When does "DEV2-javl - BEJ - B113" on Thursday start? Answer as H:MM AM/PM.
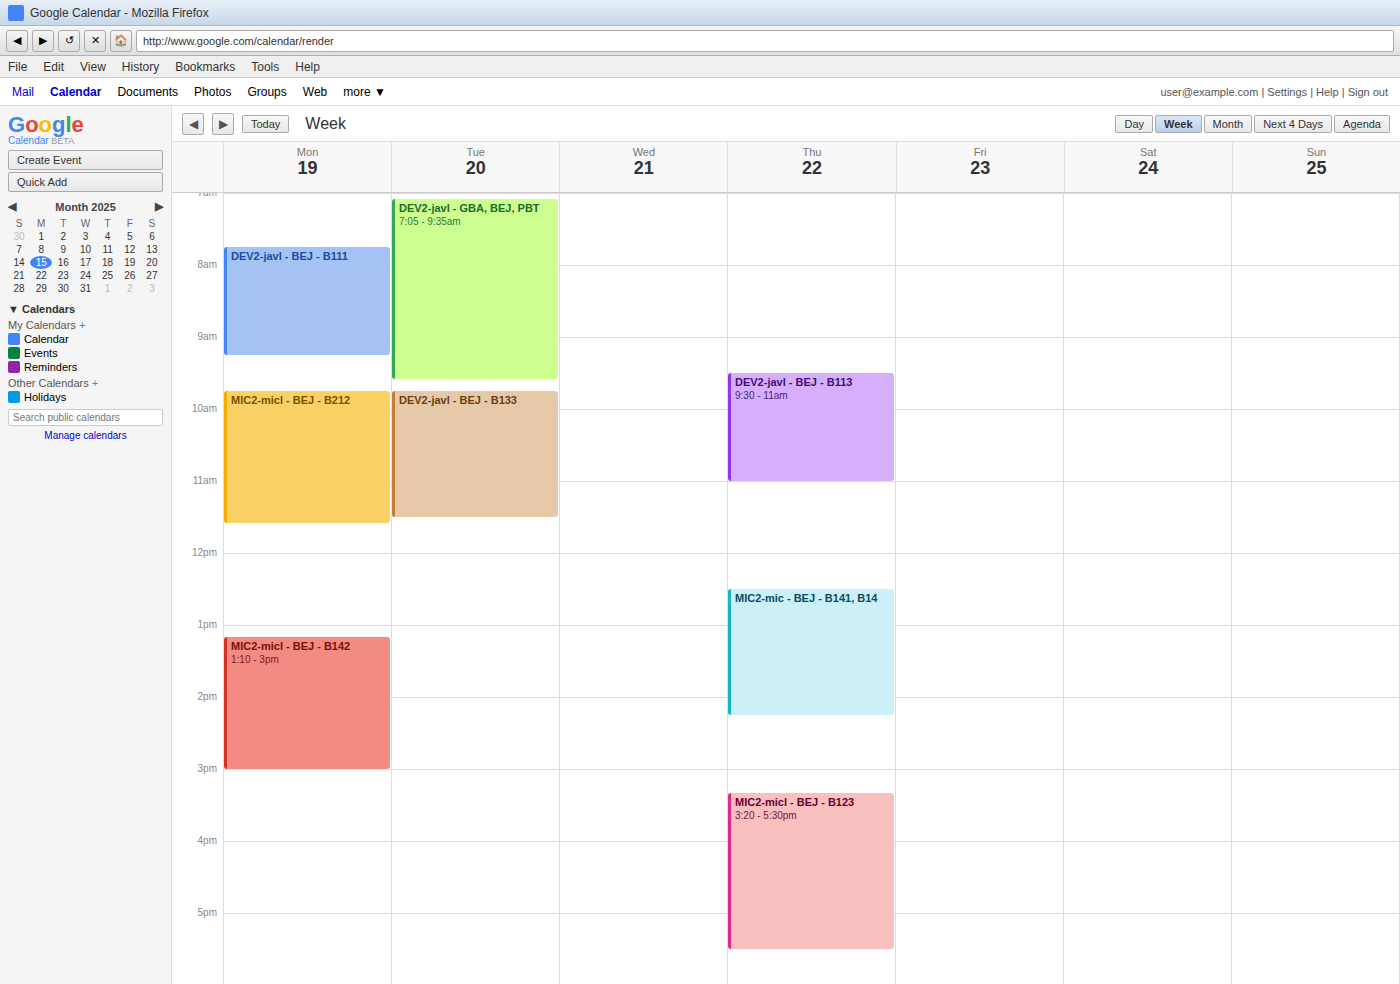
9:30 AM